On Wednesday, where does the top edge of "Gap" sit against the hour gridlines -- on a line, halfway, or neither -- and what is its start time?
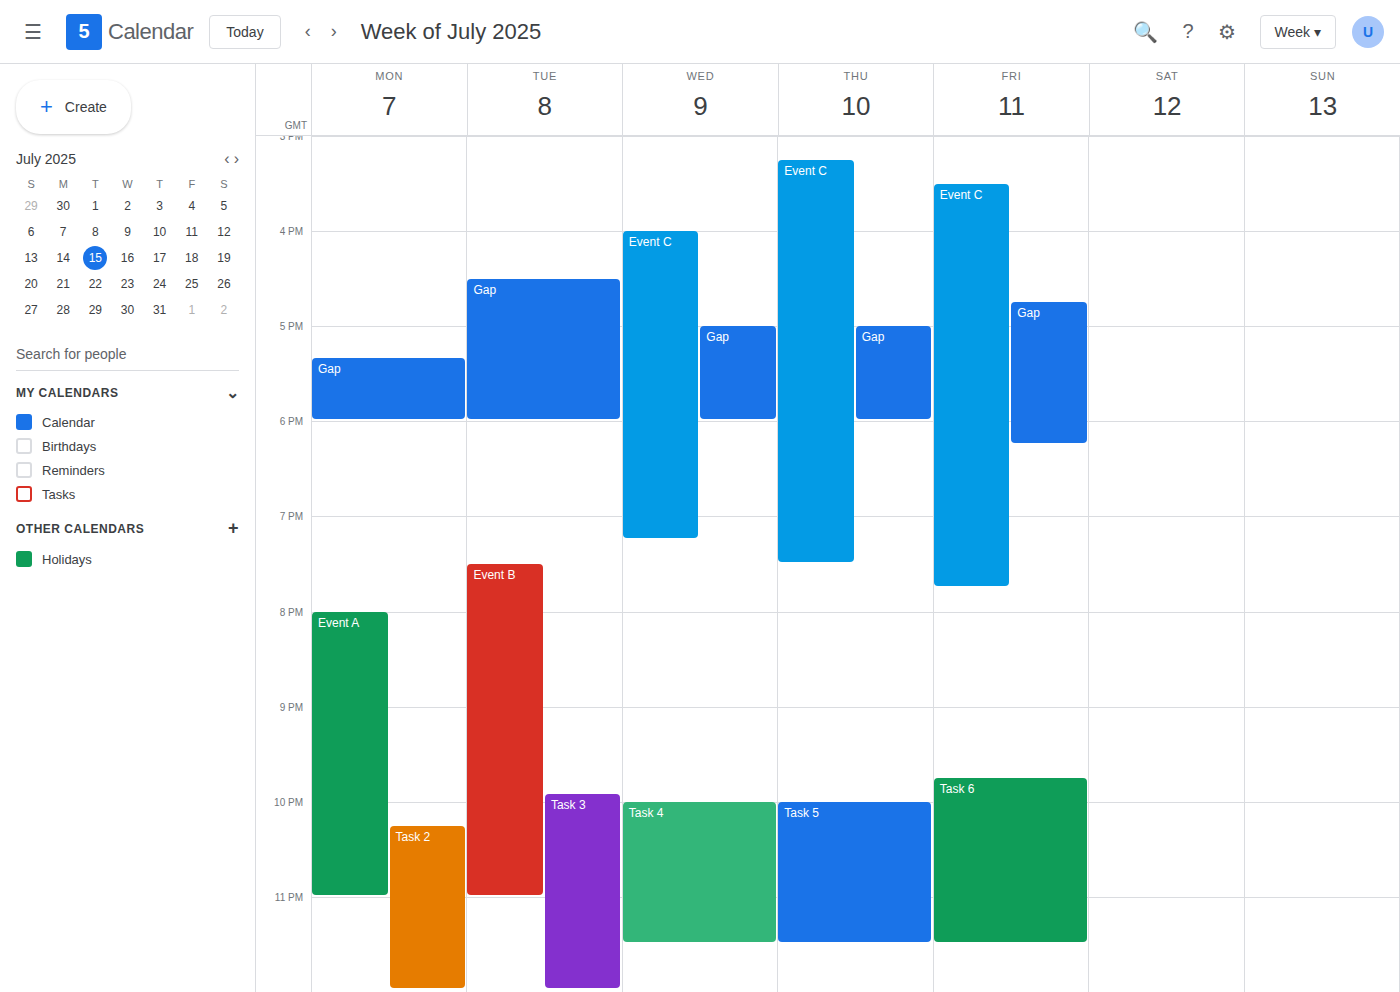
5:00 PM -- exactly on the 5 PM line.